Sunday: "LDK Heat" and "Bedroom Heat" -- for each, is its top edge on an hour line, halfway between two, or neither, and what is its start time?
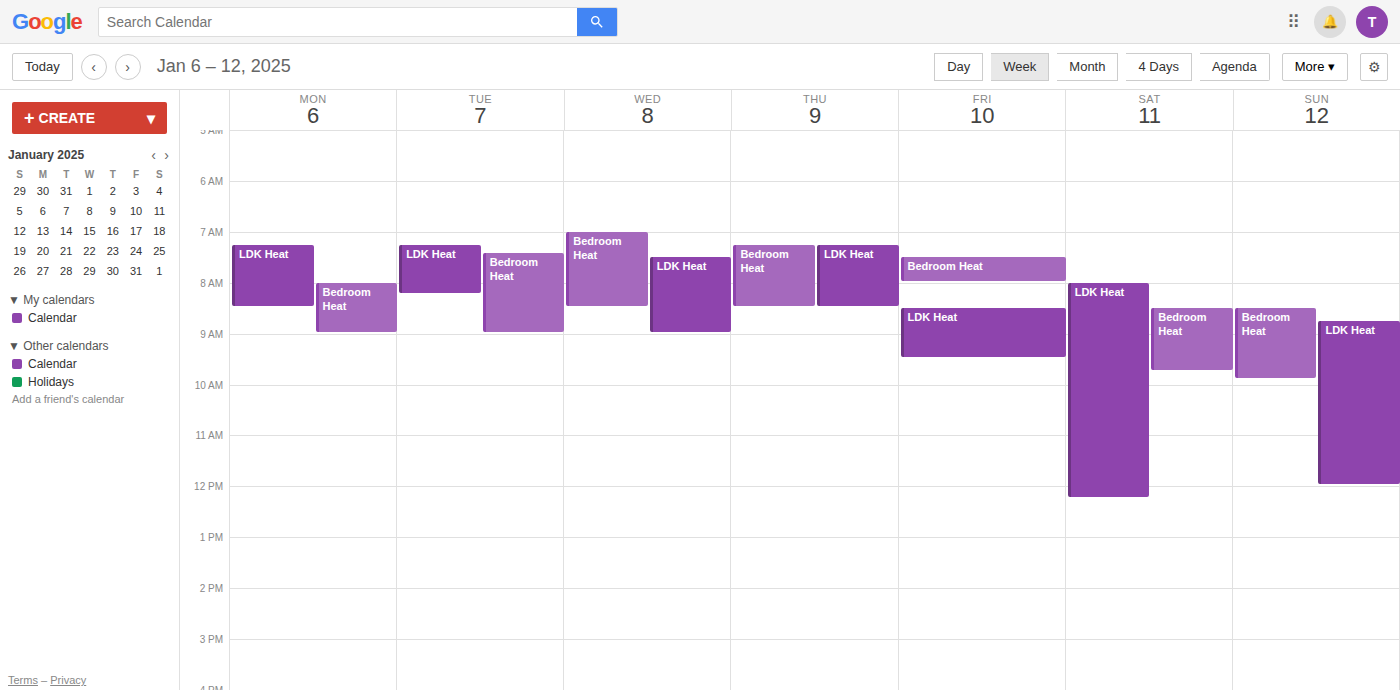
"LDK Heat": 08:45, neither: three quarters of the way from the 08:00 line to the 09:00 line. "Bedroom Heat": 08:30, halfway between the 08:00 and 09:00 lines.